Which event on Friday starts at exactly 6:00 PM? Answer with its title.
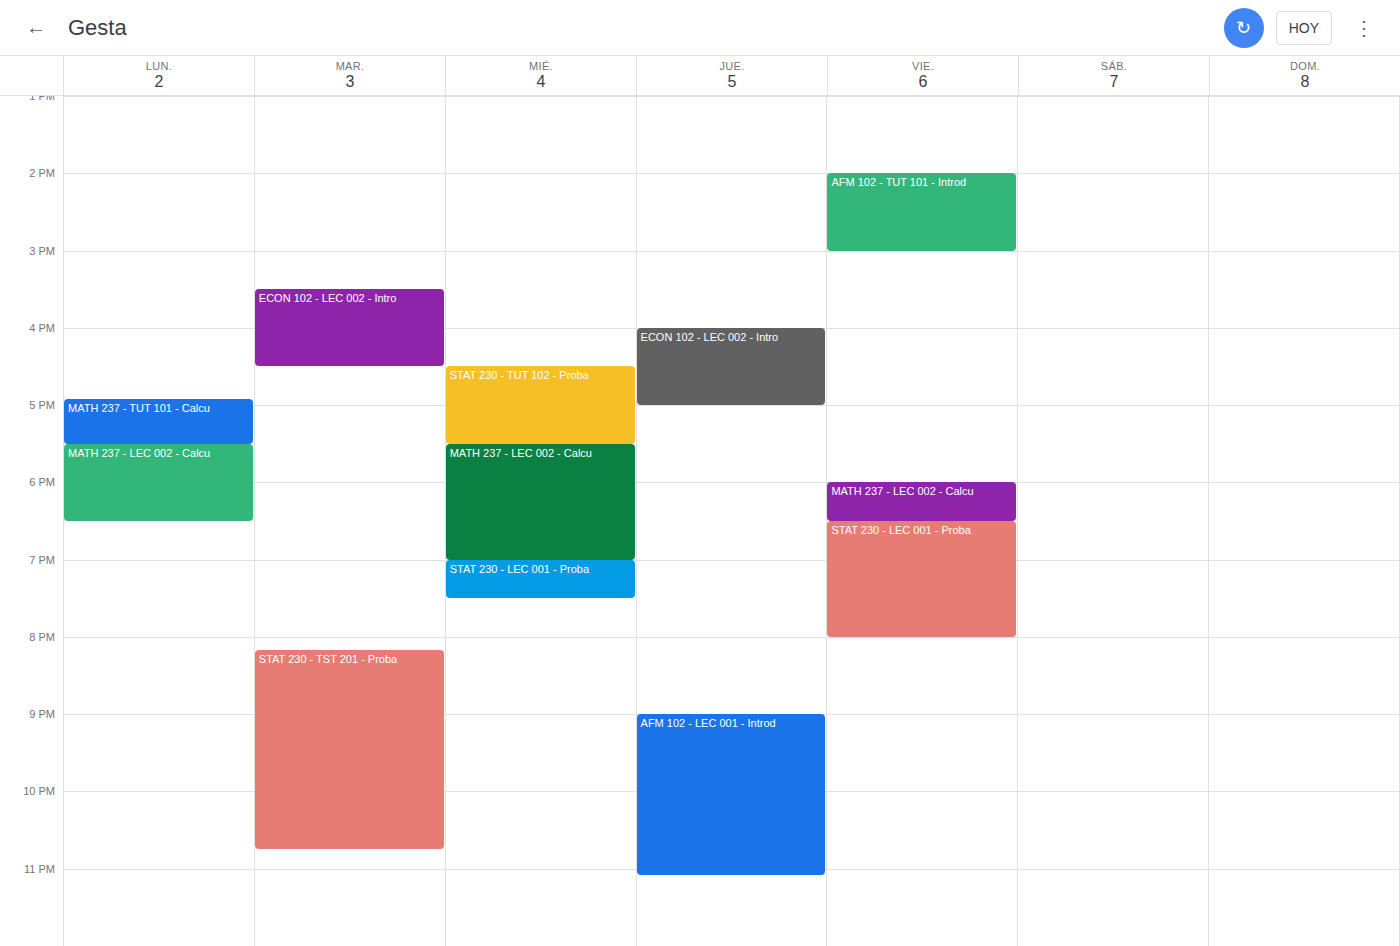
"MATH 237 - LEC 002 - Calcu"